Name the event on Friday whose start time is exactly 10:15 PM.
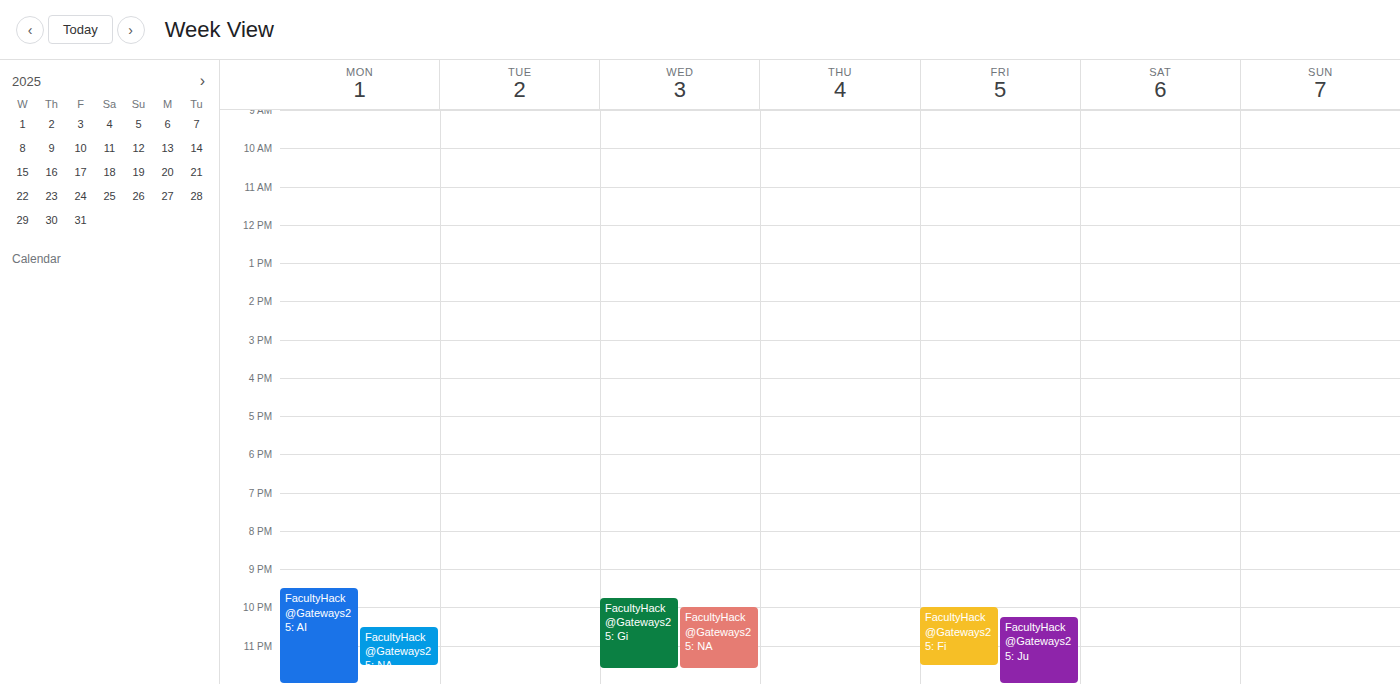
"FacultyHack@Gateways25: Ju"